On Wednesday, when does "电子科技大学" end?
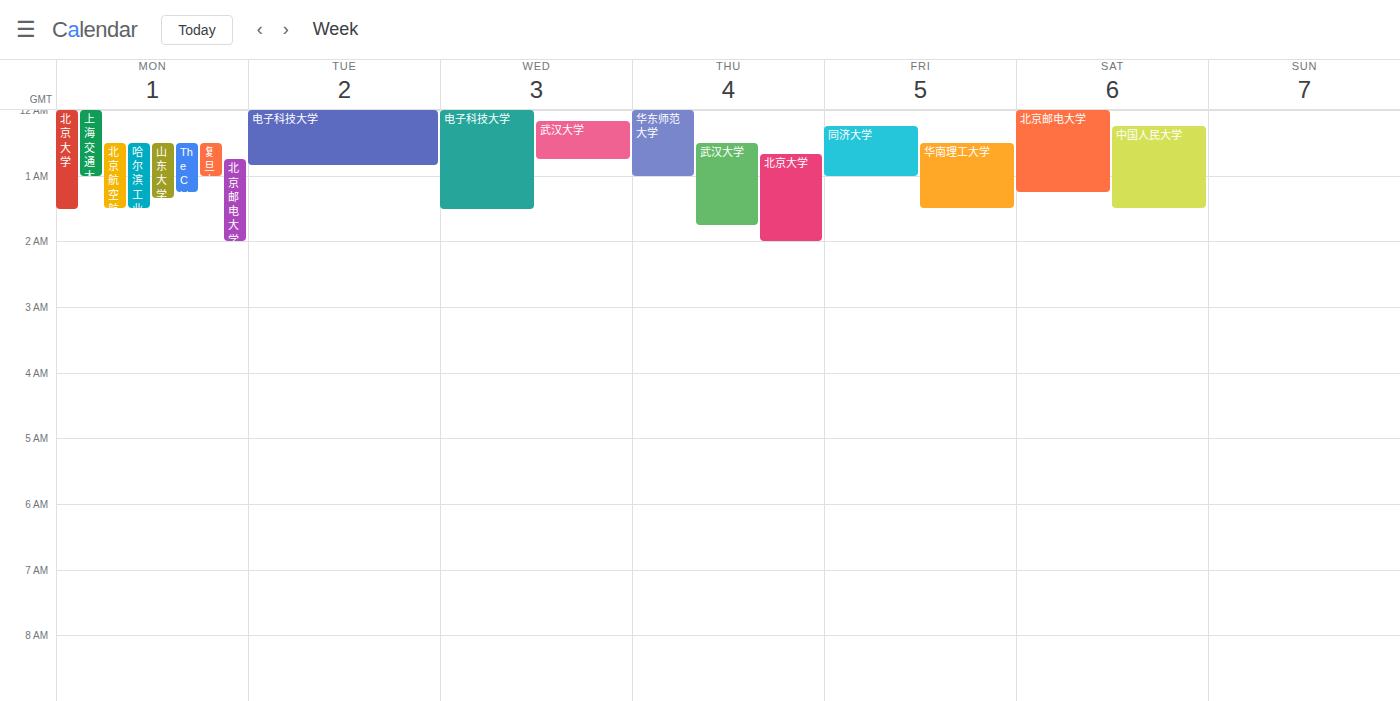
1:30 AM